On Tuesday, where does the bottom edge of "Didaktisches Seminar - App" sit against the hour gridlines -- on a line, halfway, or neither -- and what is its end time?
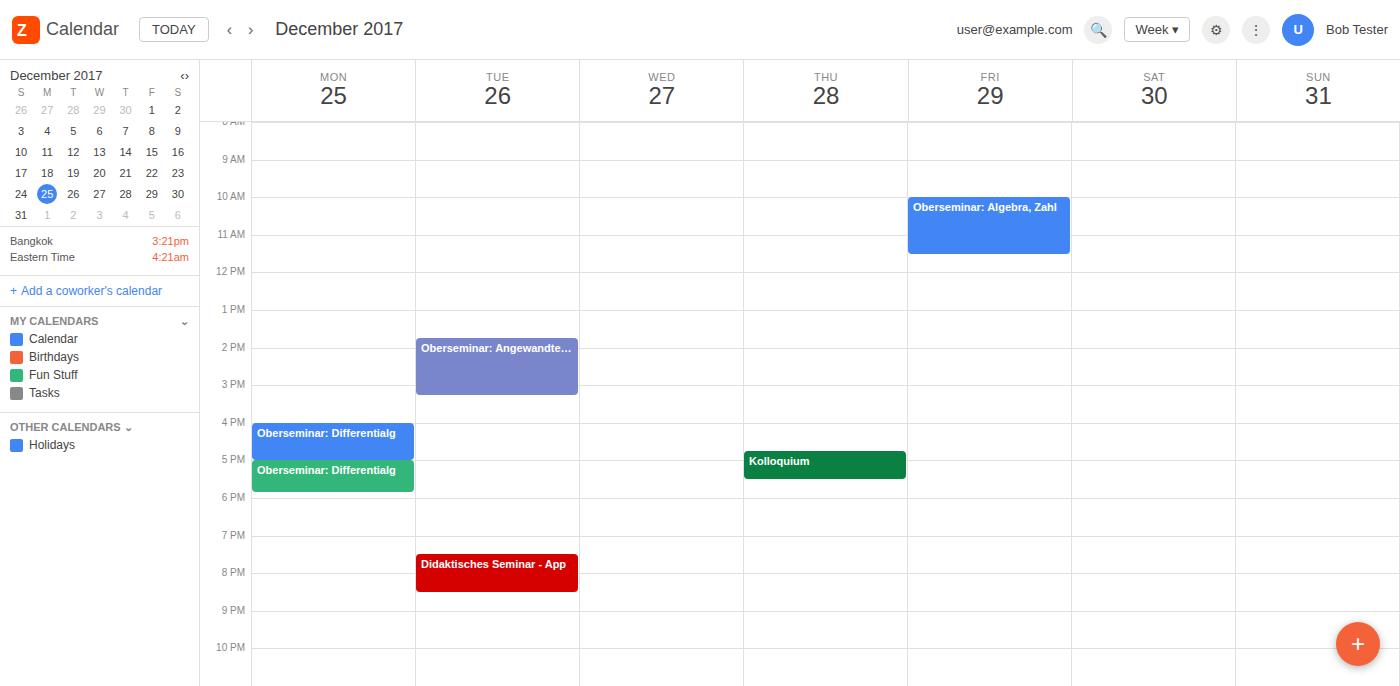
8:30 PM -- halfway between the 8 PM and 9 PM lines.